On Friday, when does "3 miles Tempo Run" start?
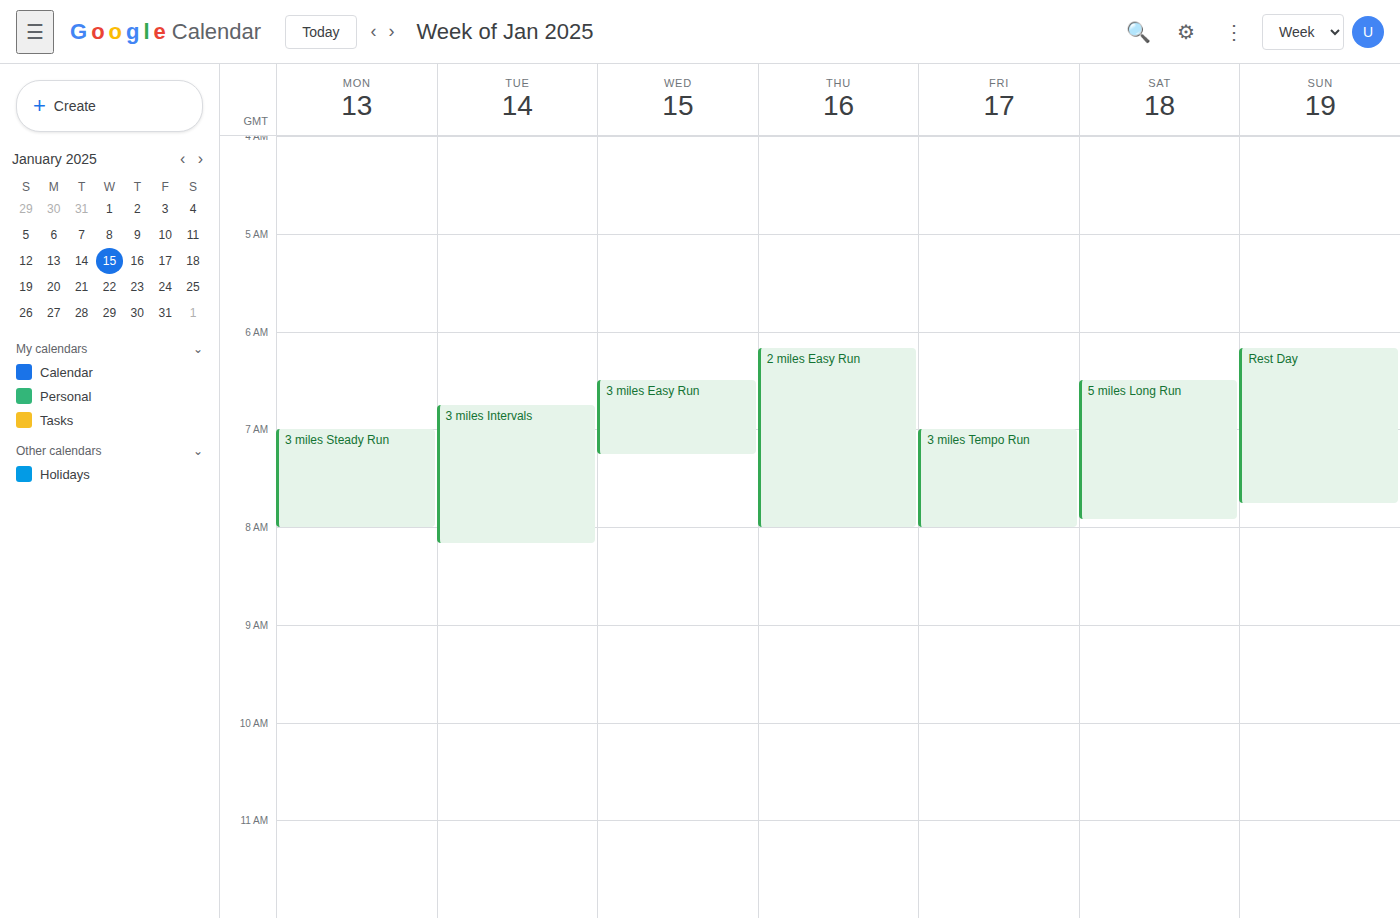
7:00 AM